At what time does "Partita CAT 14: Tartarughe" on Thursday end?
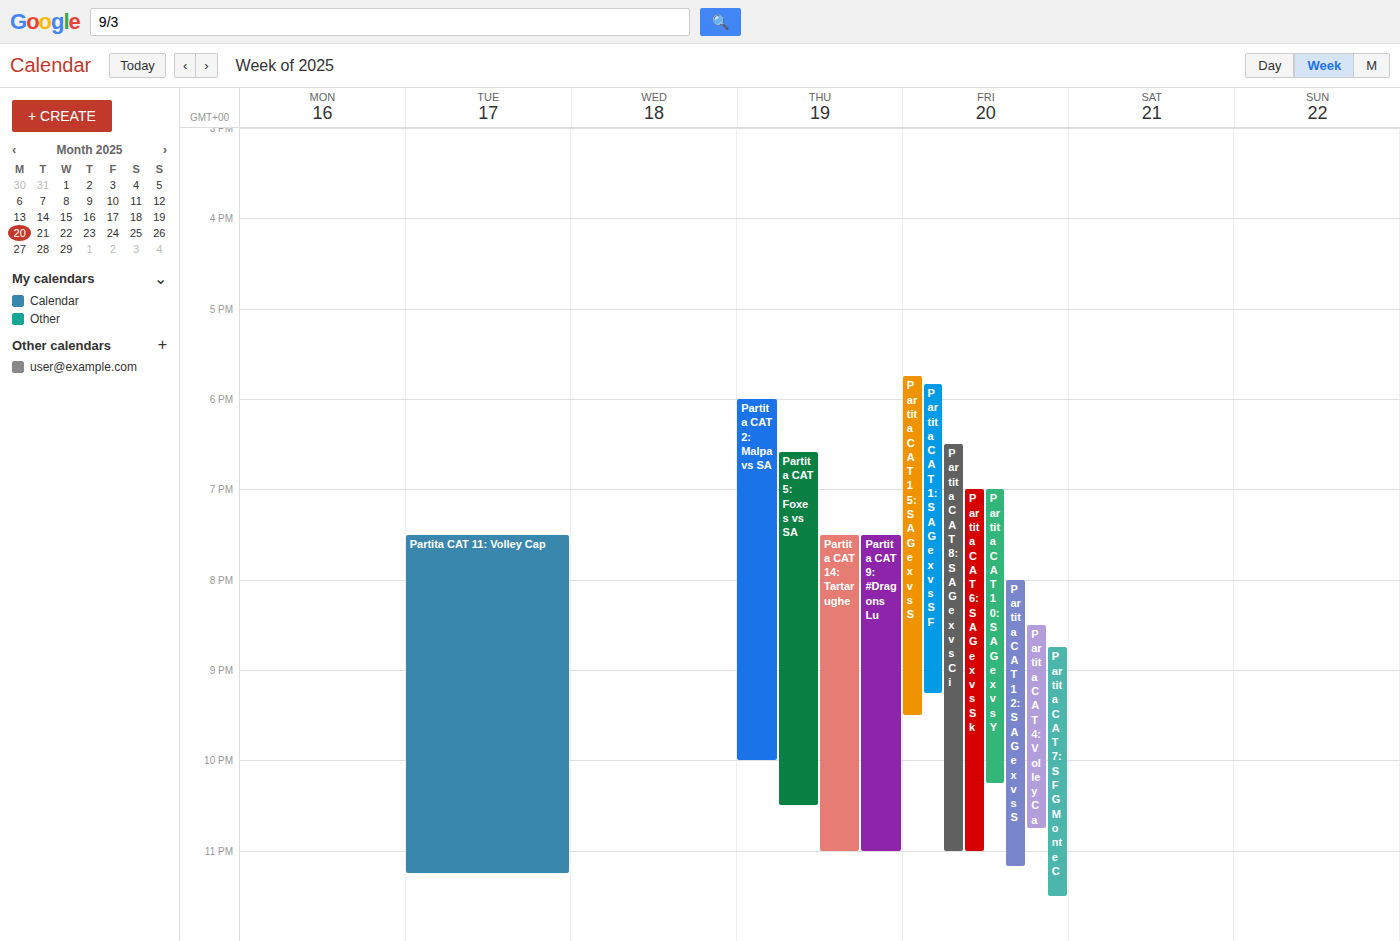
11:00 PM